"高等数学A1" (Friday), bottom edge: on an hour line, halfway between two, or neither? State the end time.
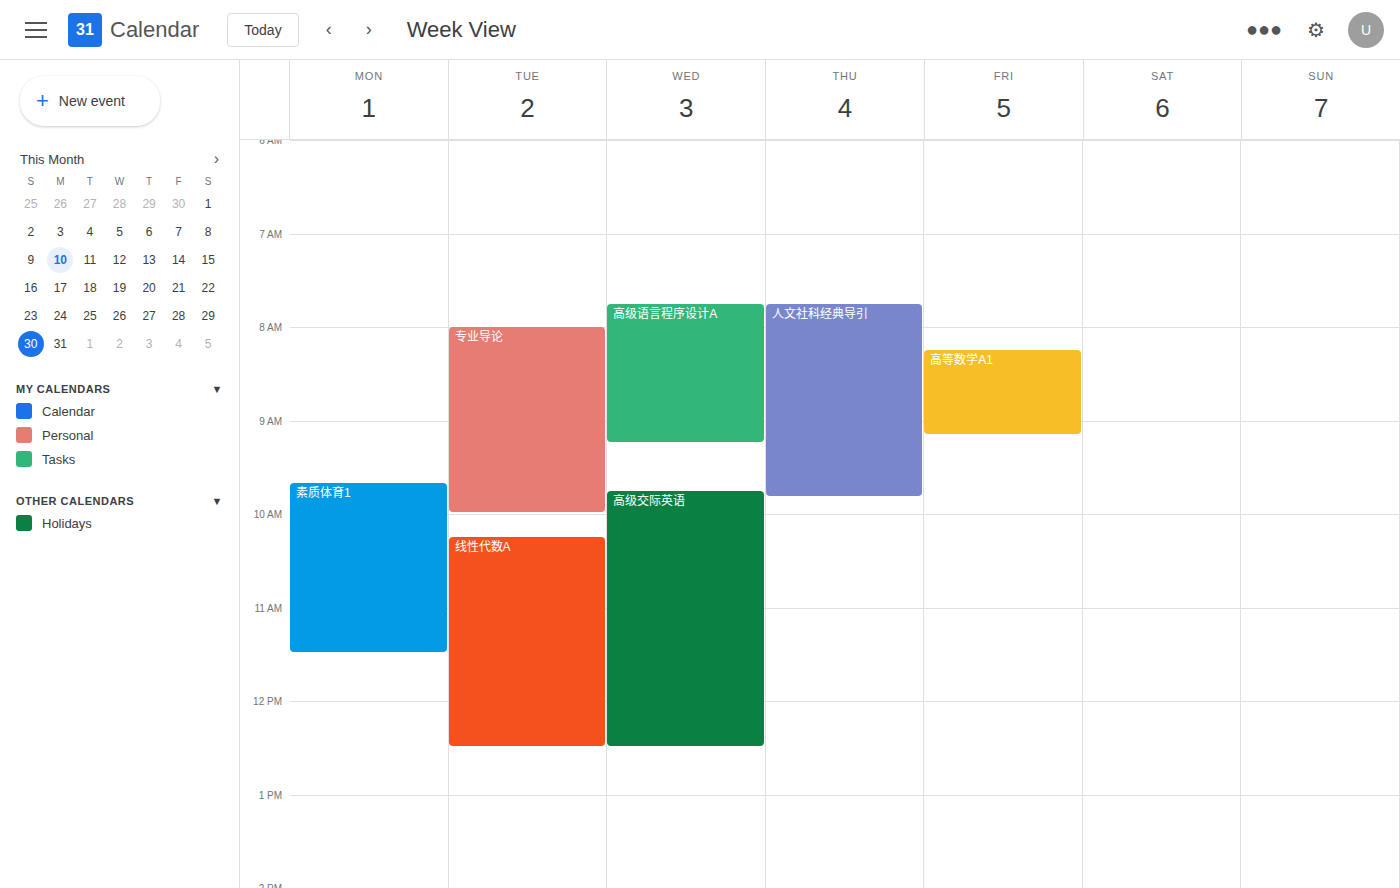
9:10 AM -- neither: 10 minutes below the 9 AM line and 50 minutes above the 10 AM line.